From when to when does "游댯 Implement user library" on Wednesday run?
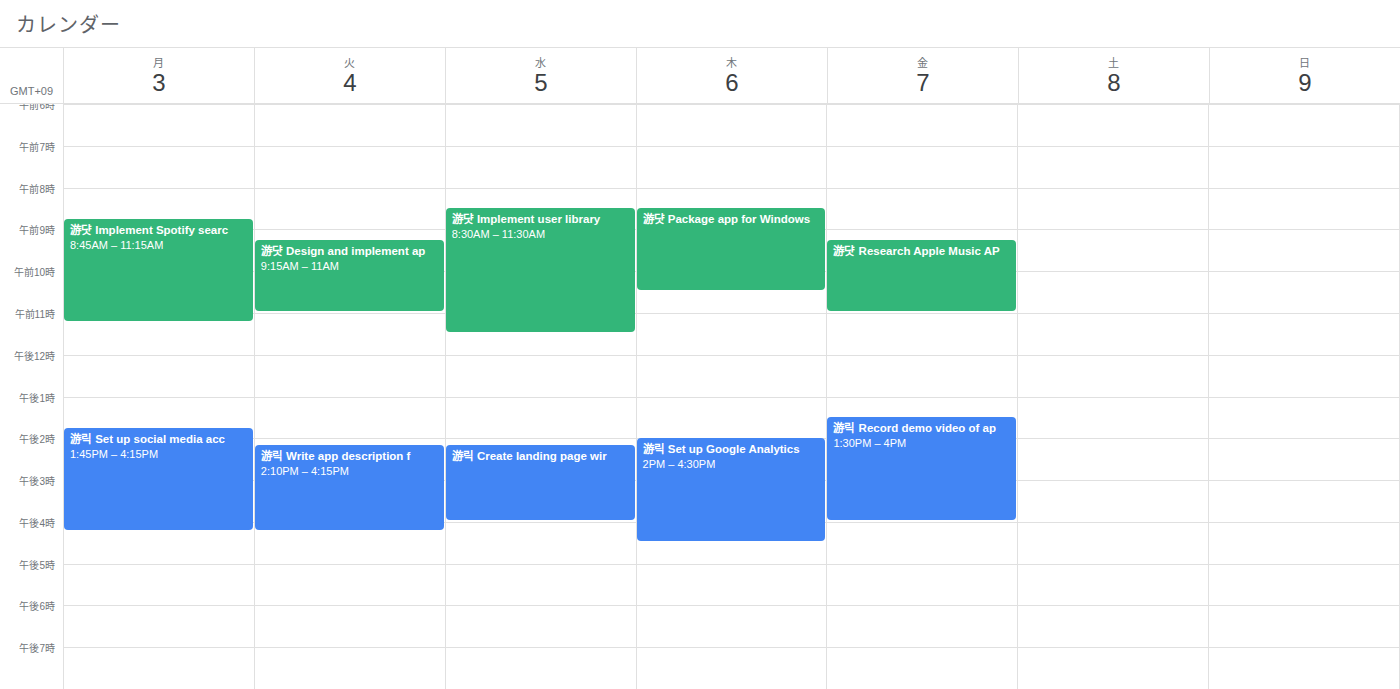
8:30 AM to 11:30 AM